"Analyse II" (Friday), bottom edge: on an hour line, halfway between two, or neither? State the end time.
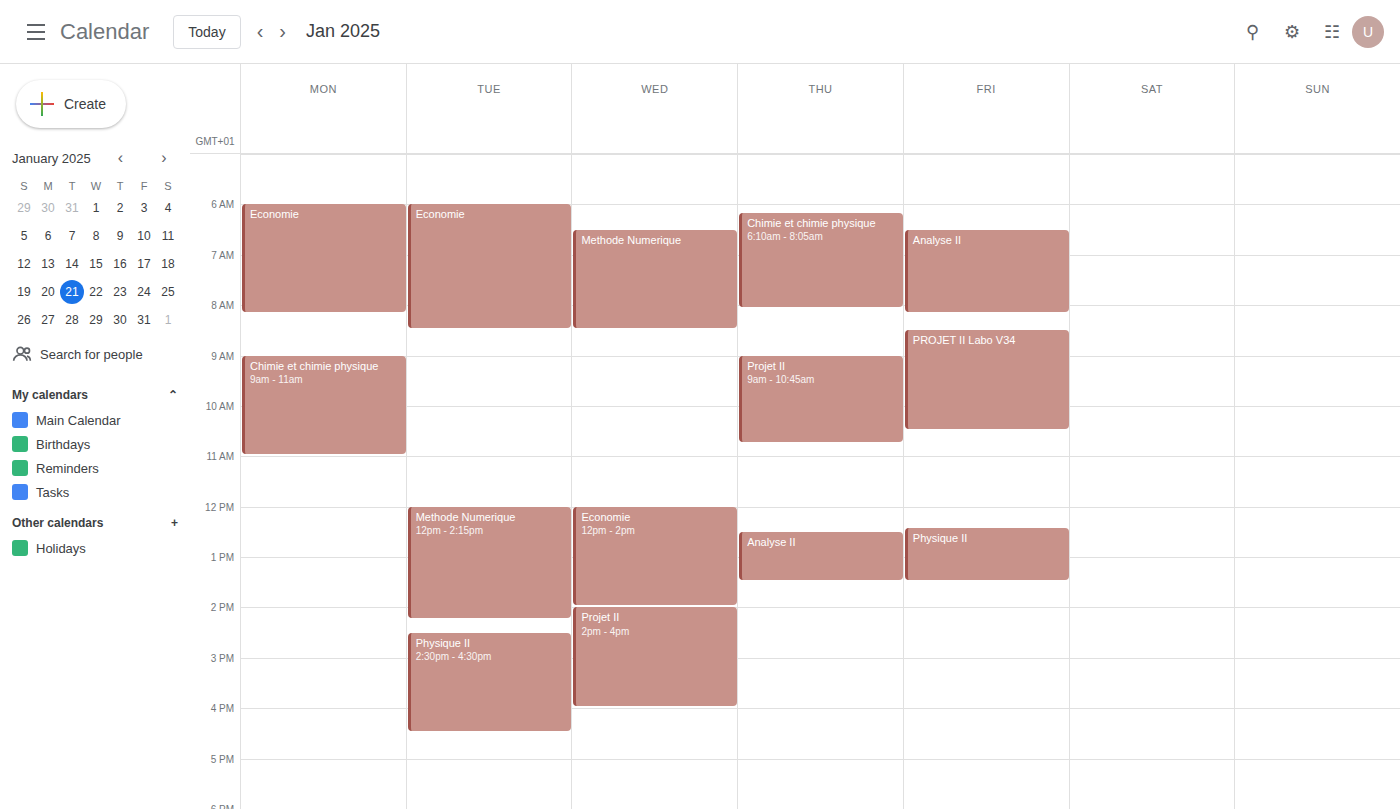
08:10 -- neither: 10 minutes below the 08:00 line and 50 minutes above the 09:00 line.